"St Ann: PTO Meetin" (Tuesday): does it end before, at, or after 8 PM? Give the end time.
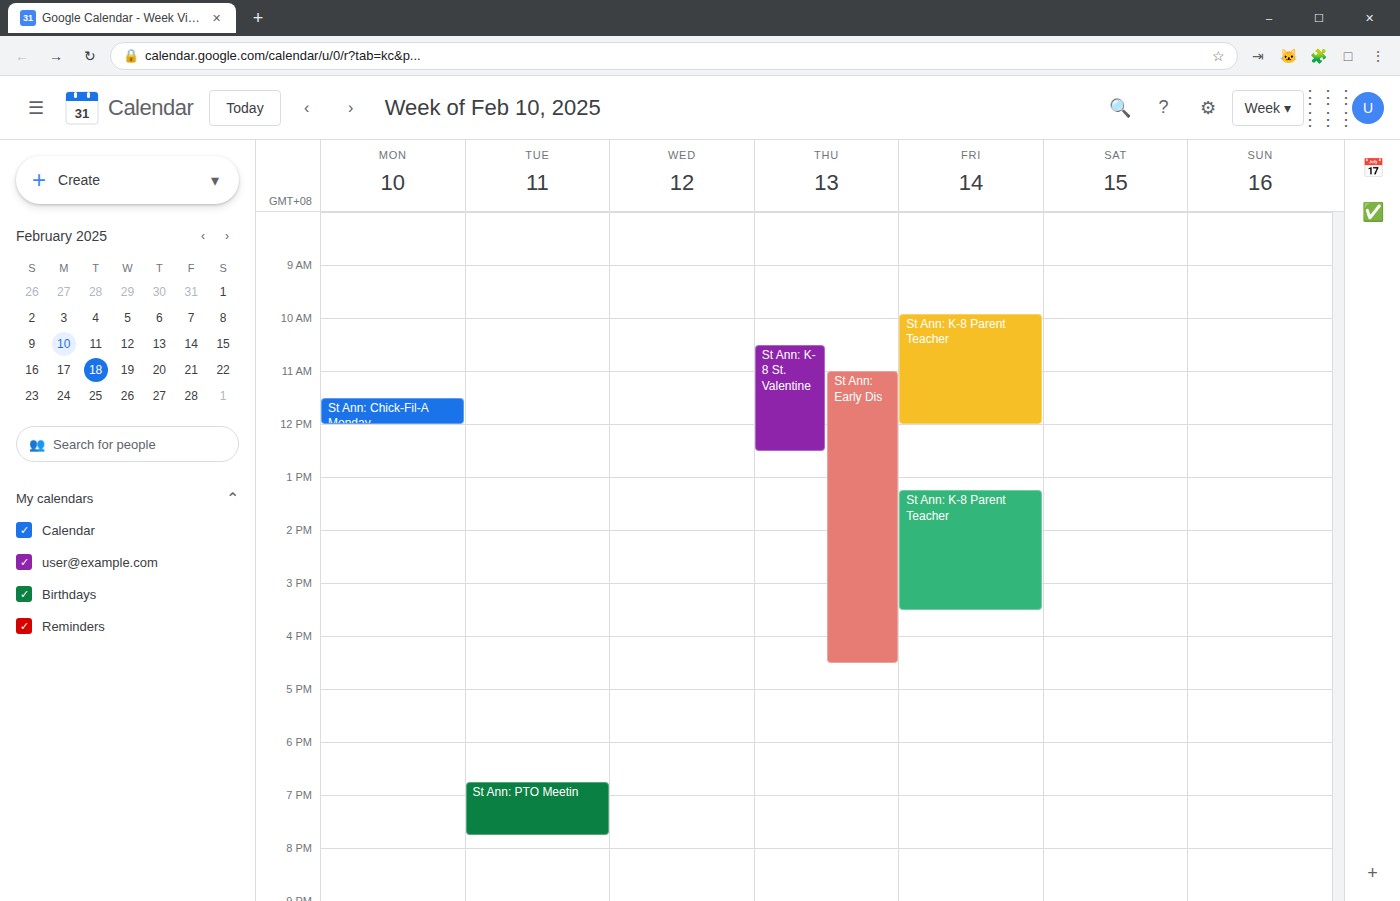
7:45 PM -- before 8 PM, 15 minutes above the 8 PM line.